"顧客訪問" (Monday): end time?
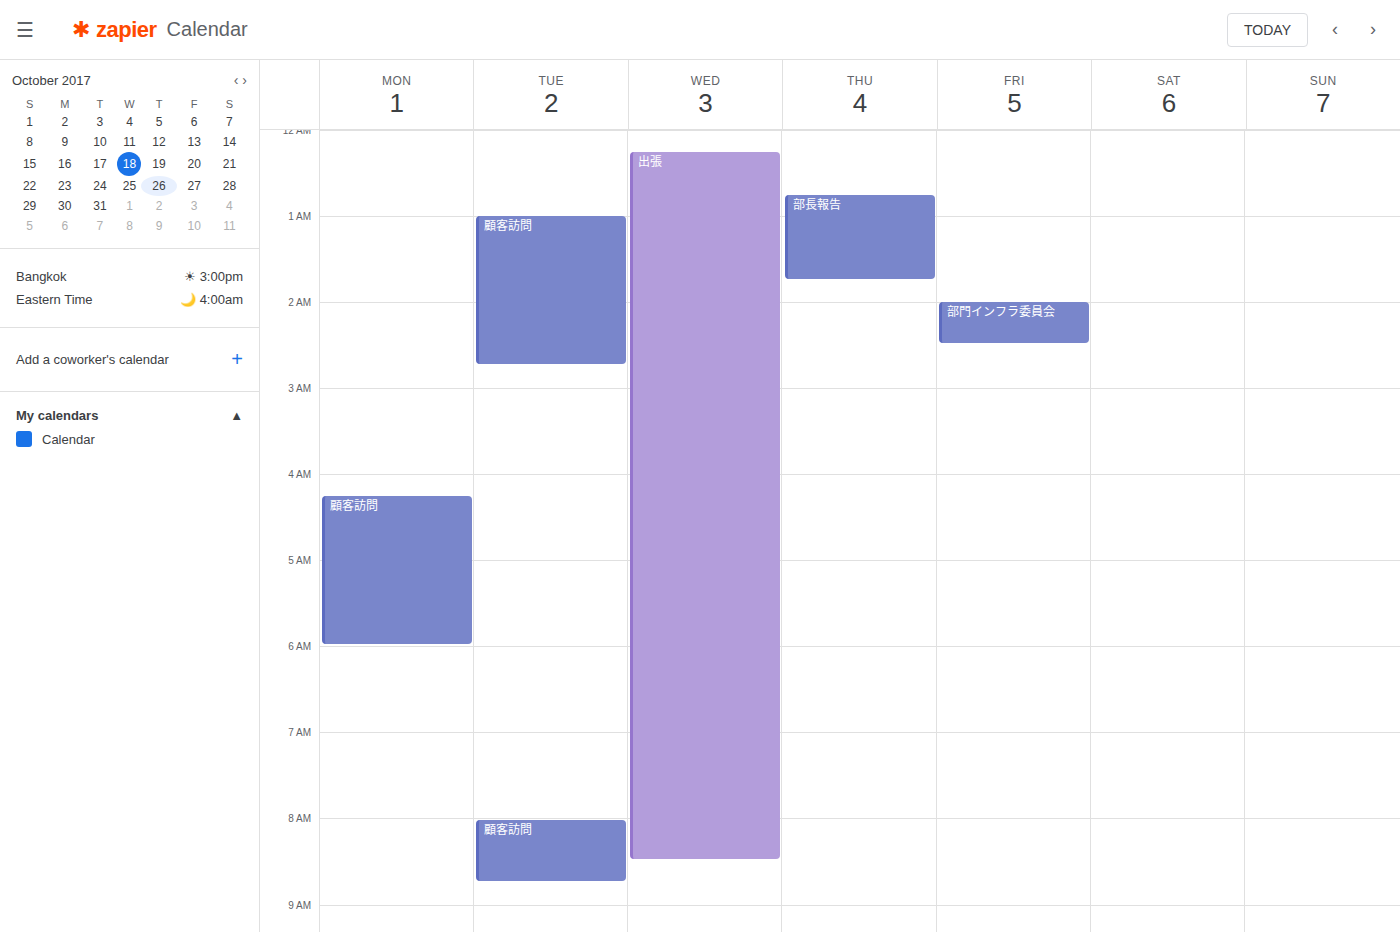
6:00 AM